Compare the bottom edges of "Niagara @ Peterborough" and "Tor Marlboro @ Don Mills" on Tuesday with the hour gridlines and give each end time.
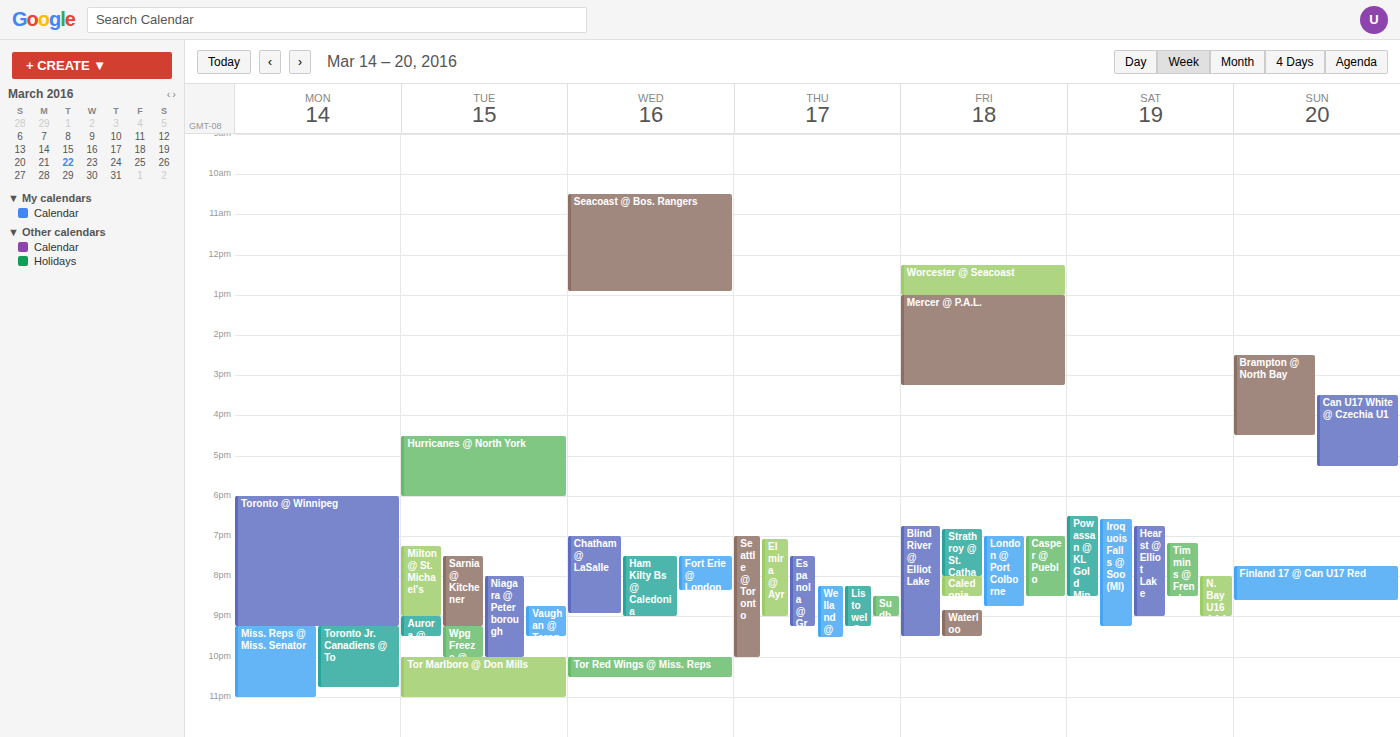
"Niagara @ Peterborough": 22:00, exactly on the 22:00 line. "Tor Marlboro @ Don Mills": 23:00, exactly on the 23:00 line.